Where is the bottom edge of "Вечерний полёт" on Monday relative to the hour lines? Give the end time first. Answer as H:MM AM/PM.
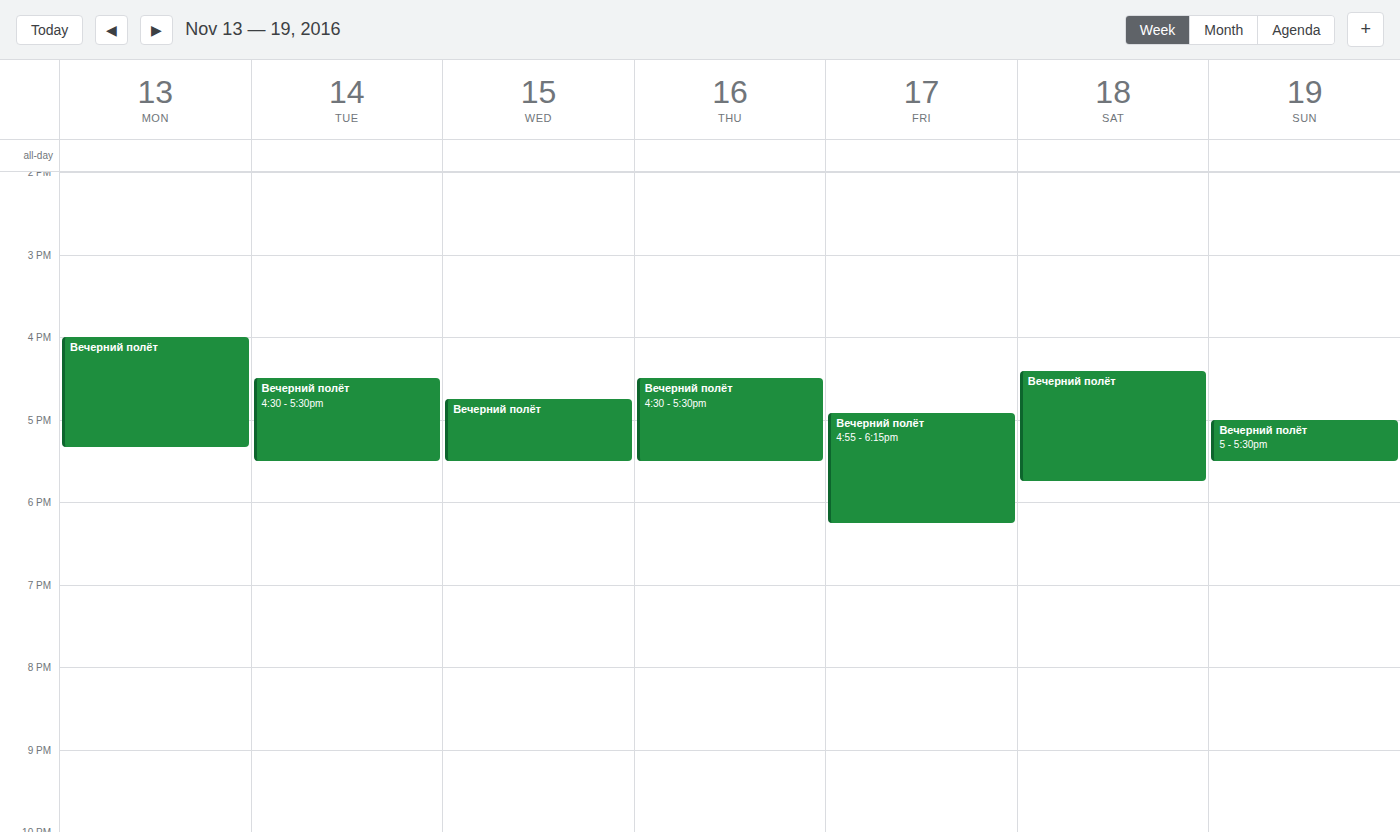
5:20 PM -- neither: 20 minutes below the 5 PM line and 40 minutes above the 6 PM line.